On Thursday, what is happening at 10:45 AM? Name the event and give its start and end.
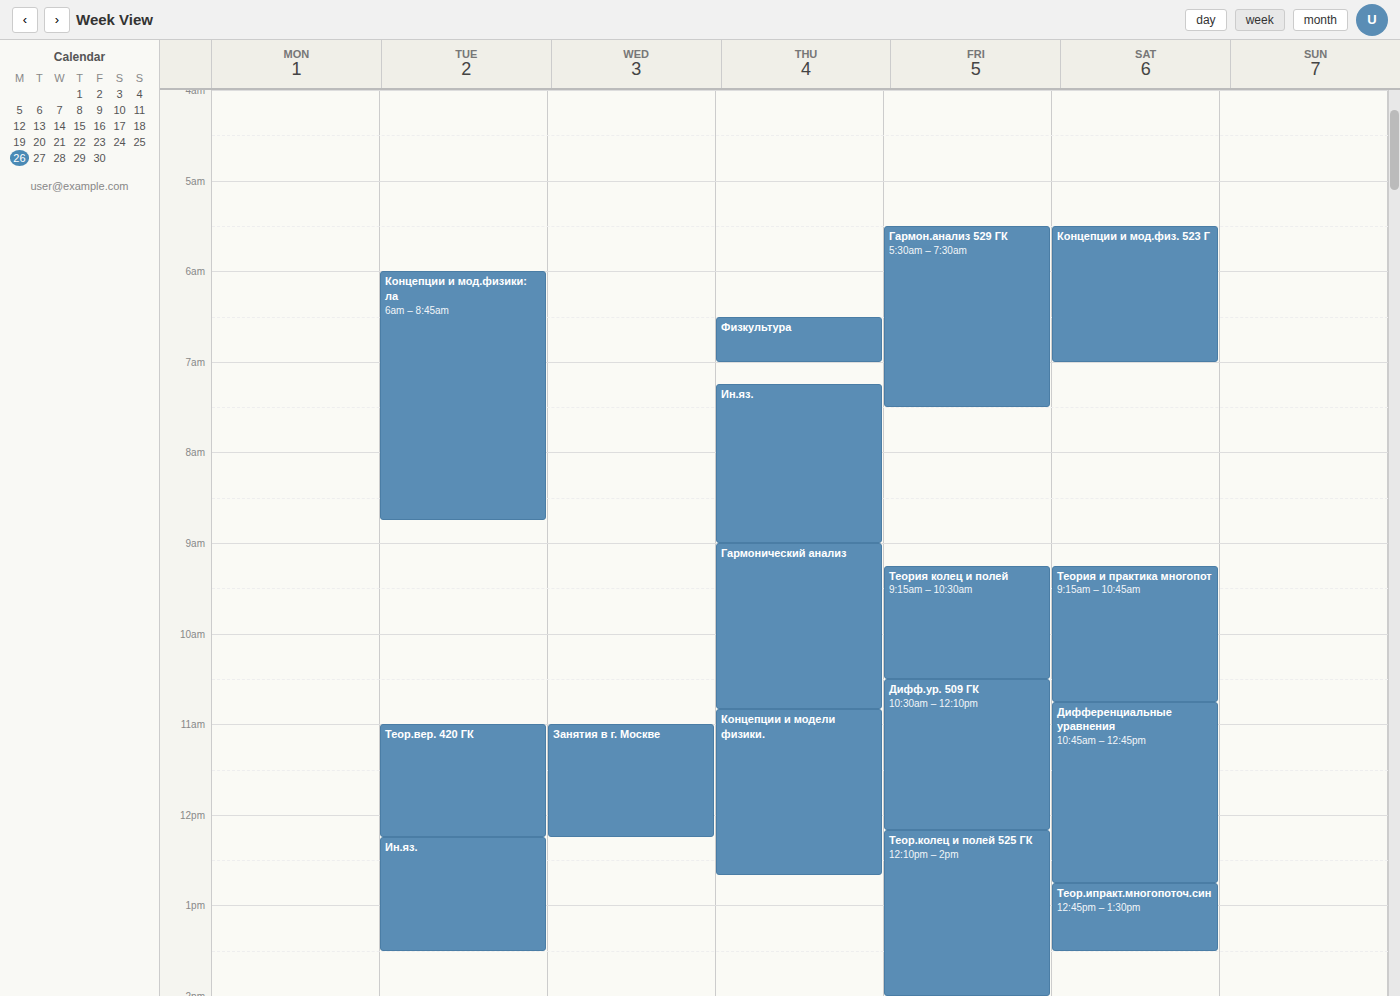
"Гармонический анализ", 9:00 AM to 10:50 AM